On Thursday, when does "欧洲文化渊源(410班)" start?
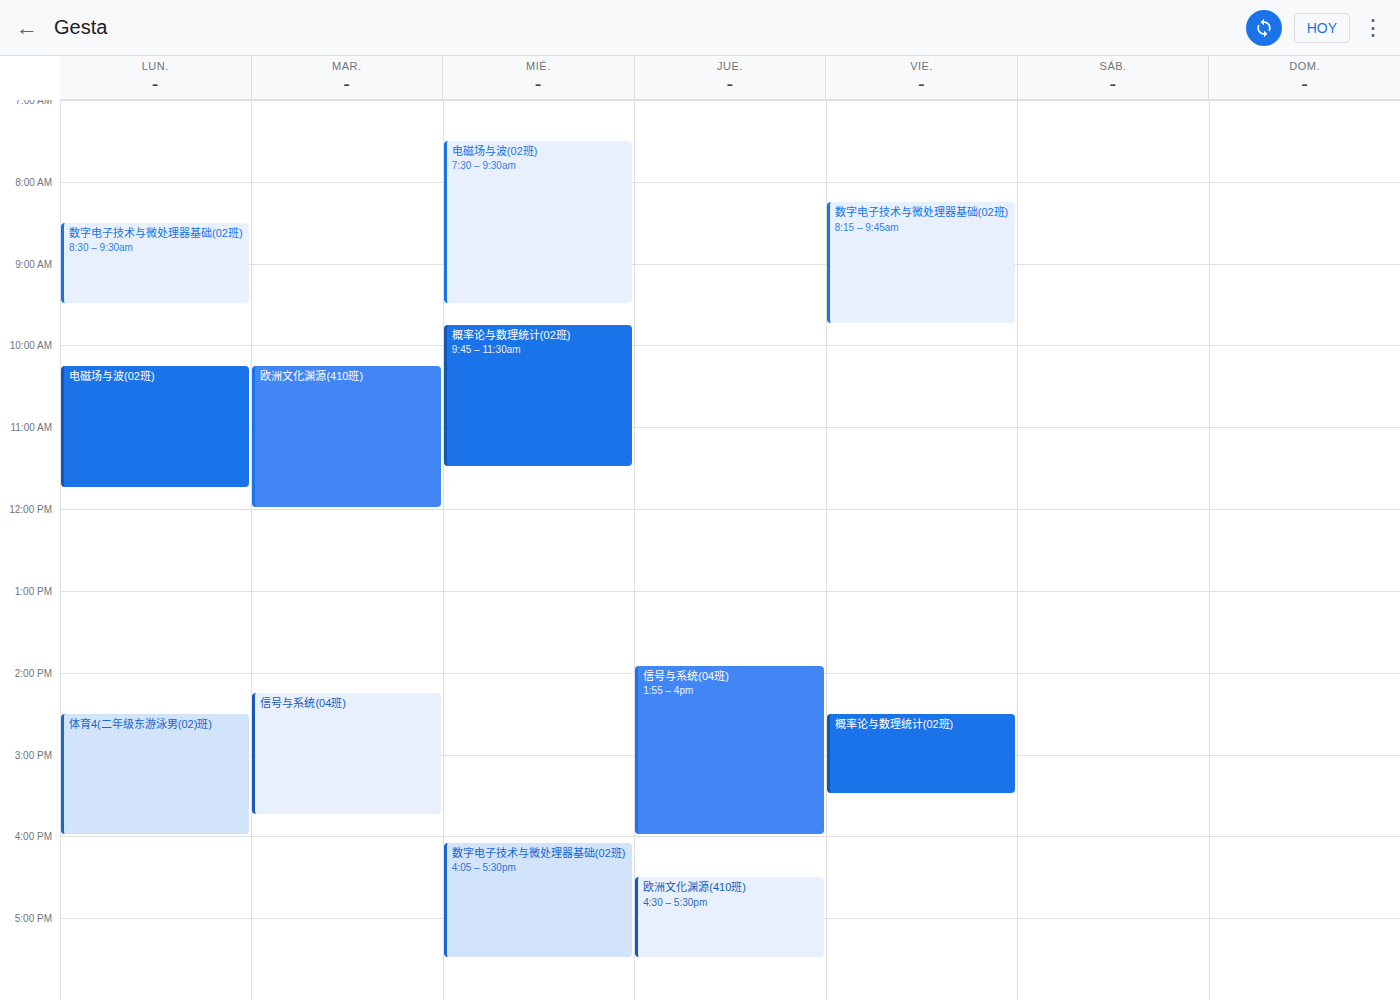
4:30 PM